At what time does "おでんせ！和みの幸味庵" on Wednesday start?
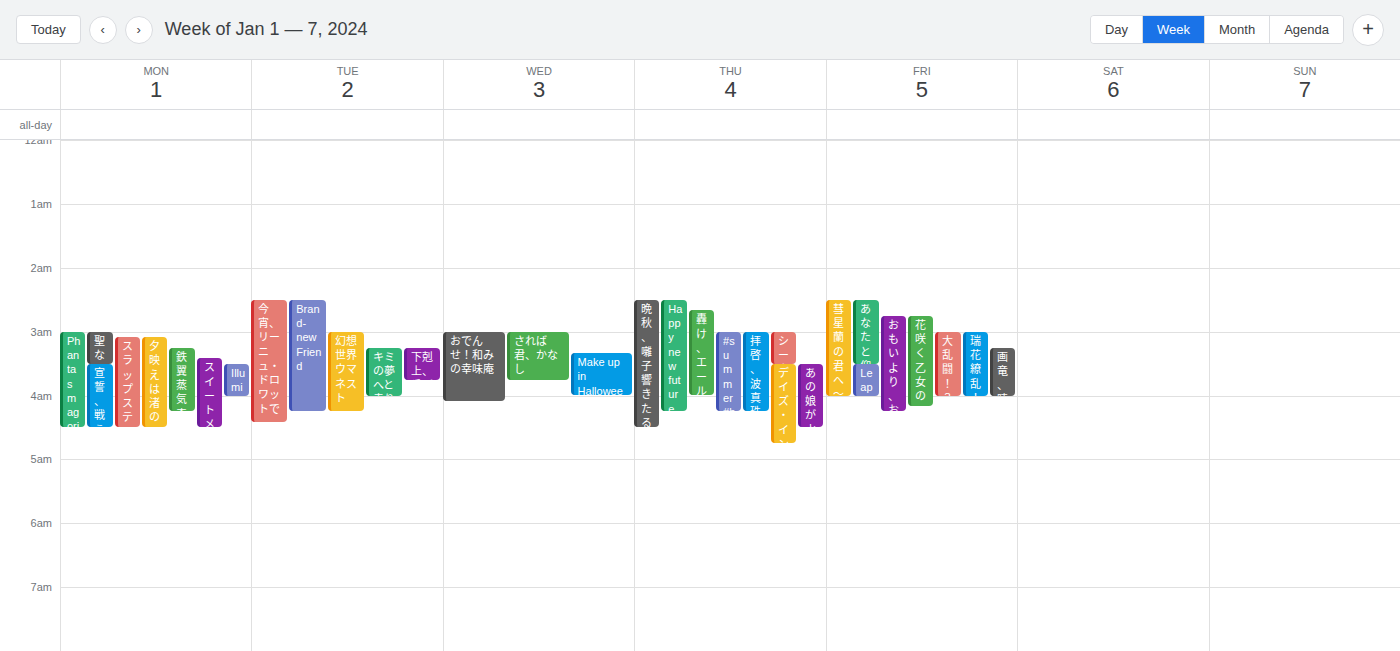
3:00 AM